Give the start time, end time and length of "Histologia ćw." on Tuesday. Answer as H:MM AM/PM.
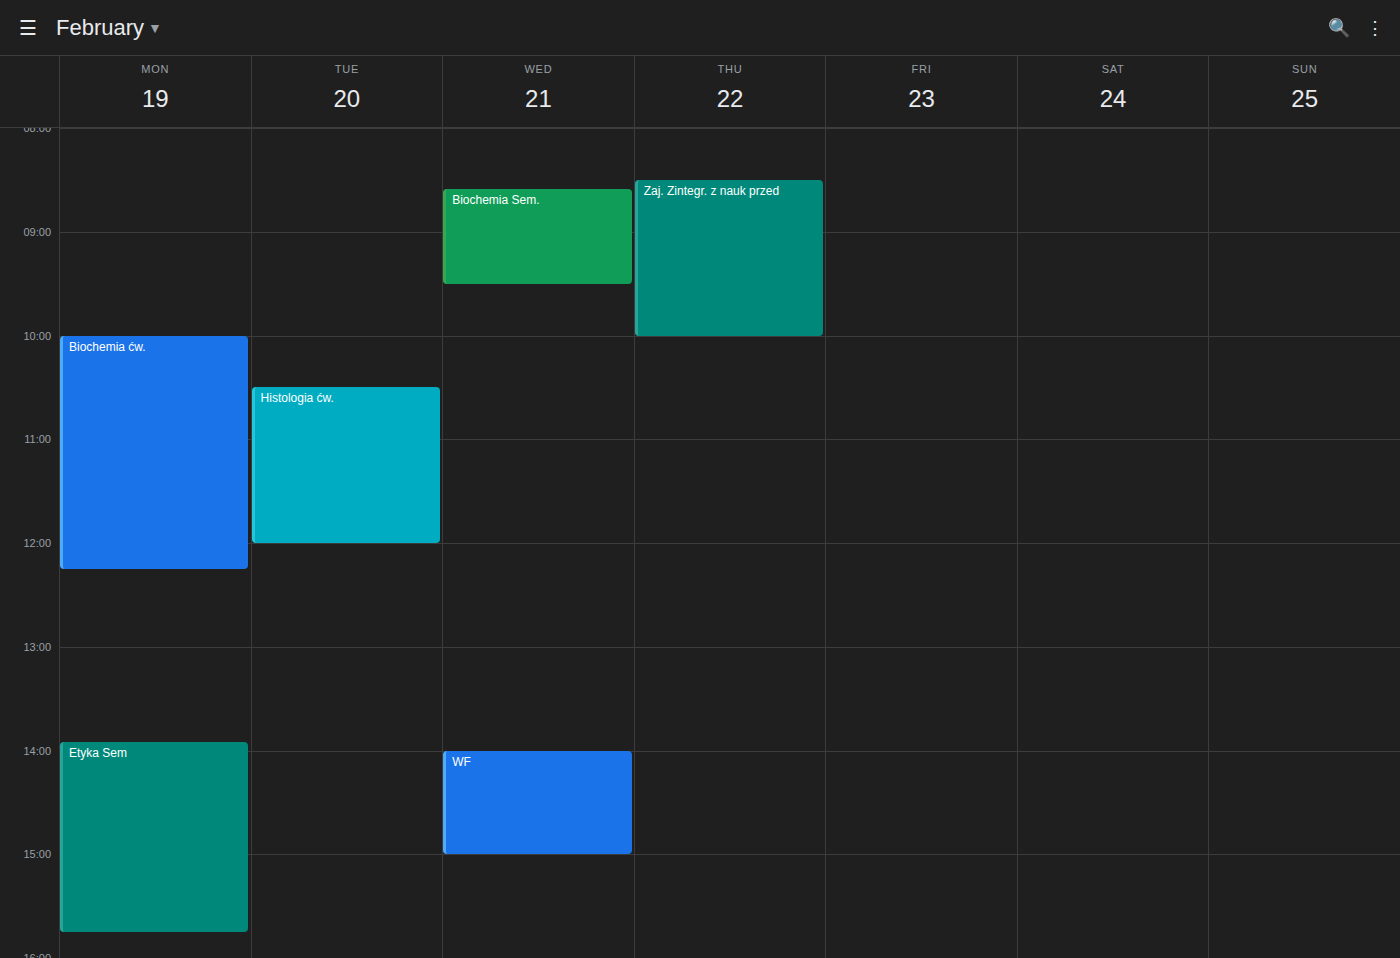
10:30 AM to 12:00 PM, 1 hour 30 minutes